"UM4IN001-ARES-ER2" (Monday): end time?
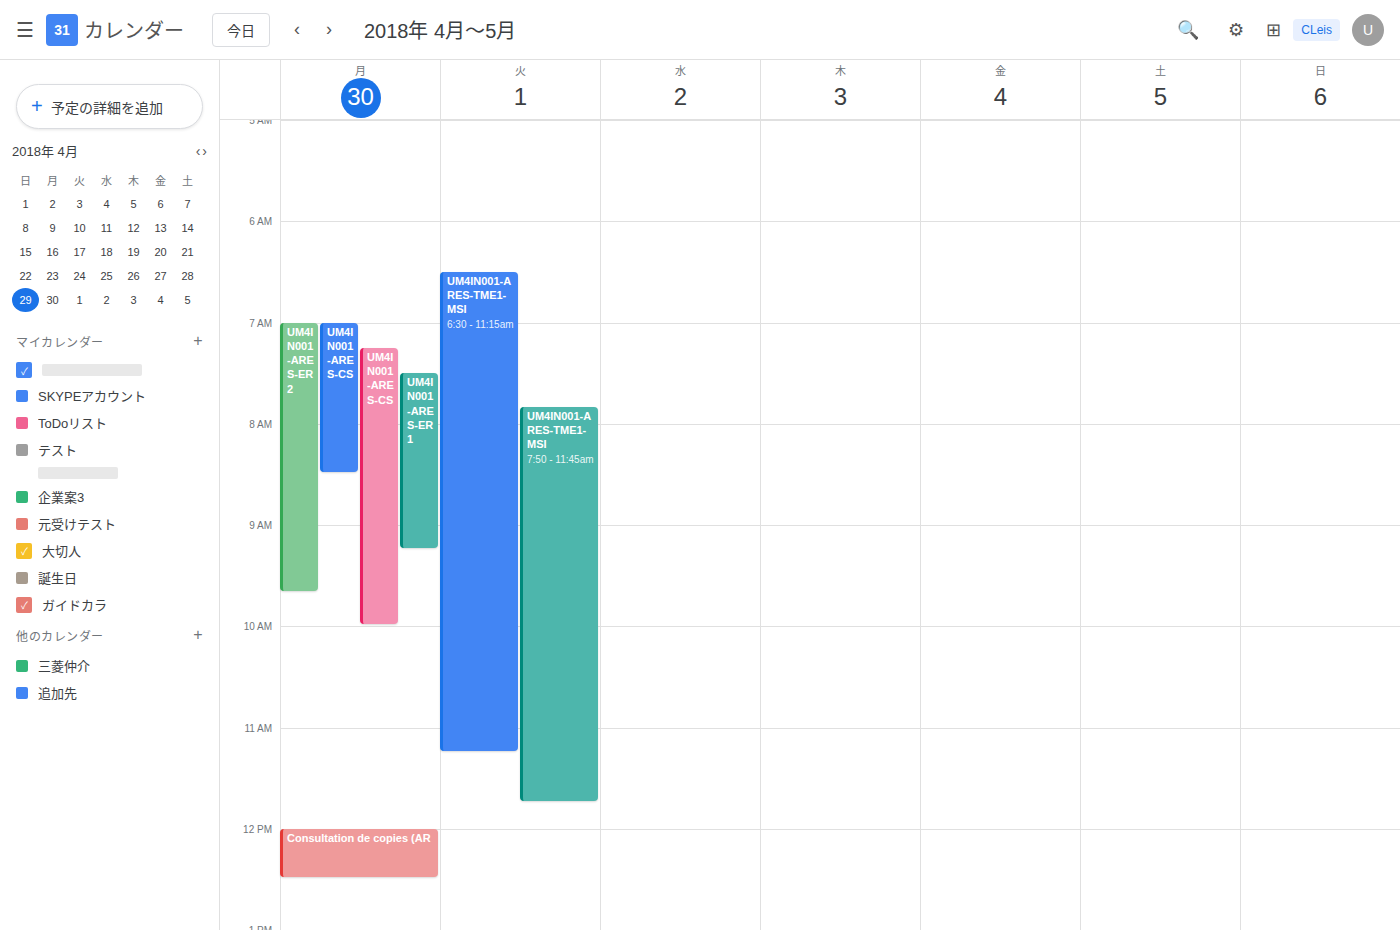
9:40 AM